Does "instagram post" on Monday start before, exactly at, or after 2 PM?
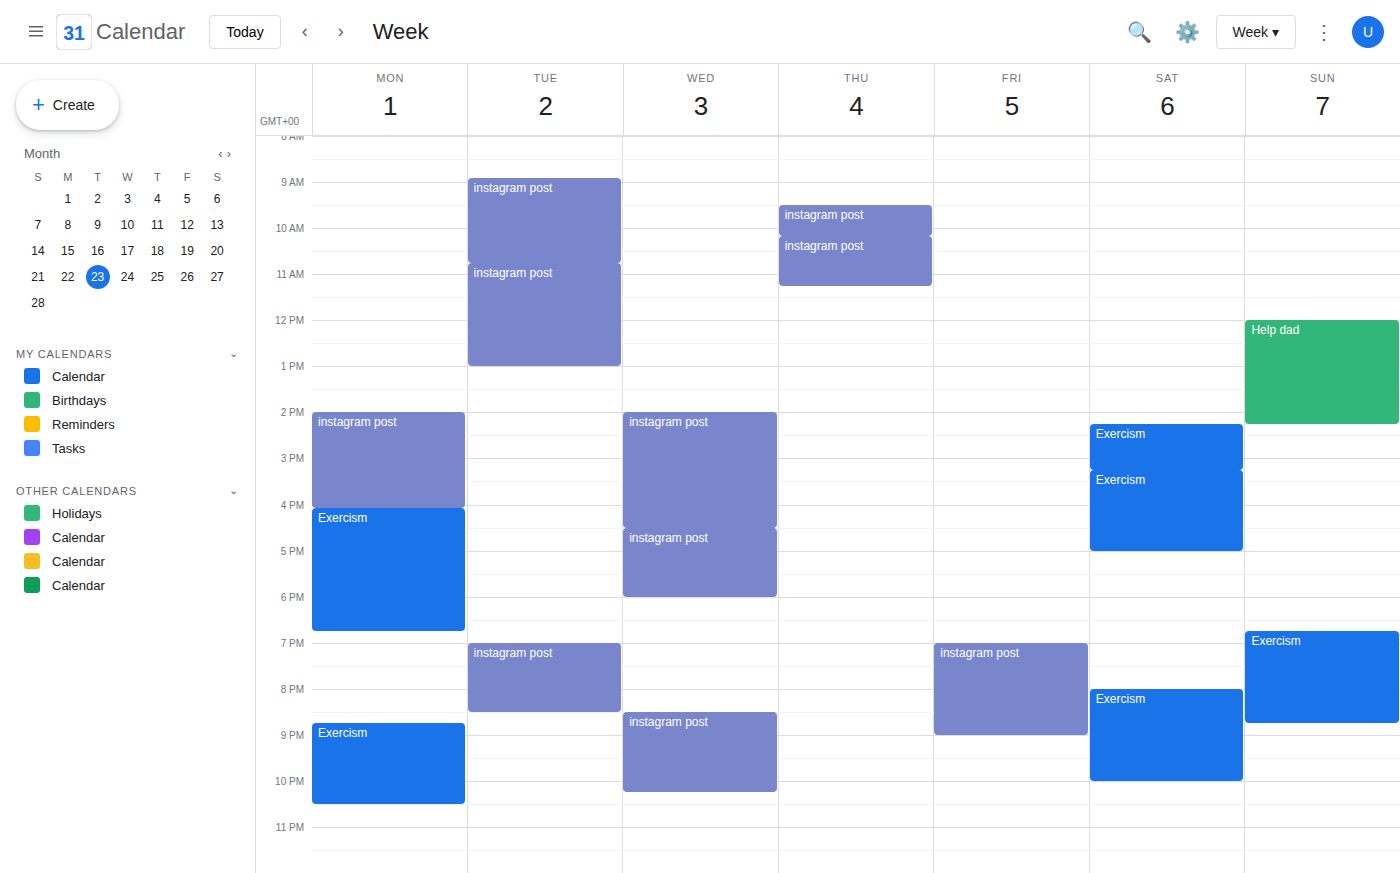
2:00 PM -- exactly at 2 PM, on the 2 PM line.